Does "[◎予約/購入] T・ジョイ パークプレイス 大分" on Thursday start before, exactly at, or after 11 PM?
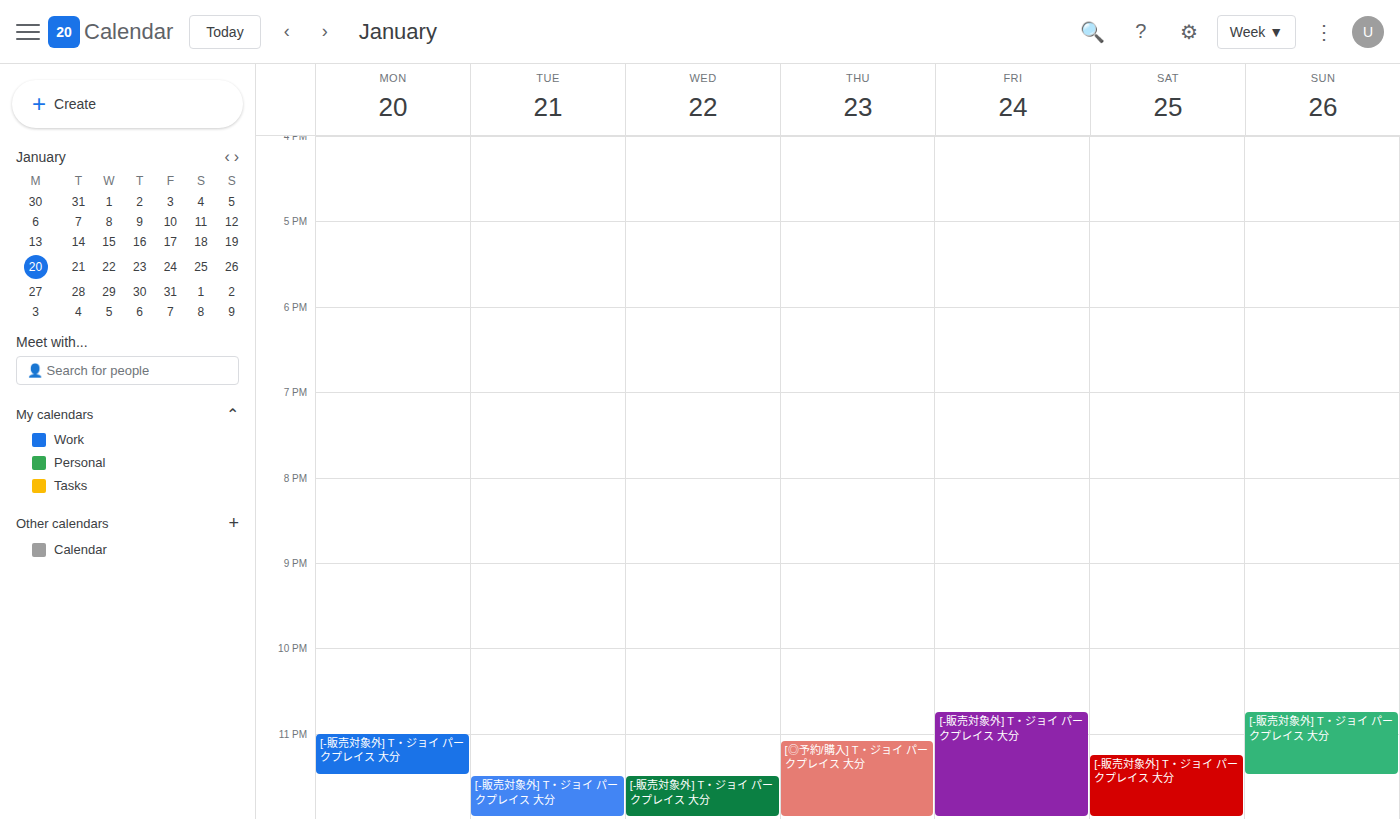
11:05 PM -- after 11 PM, 5 minutes below the 11 PM line.